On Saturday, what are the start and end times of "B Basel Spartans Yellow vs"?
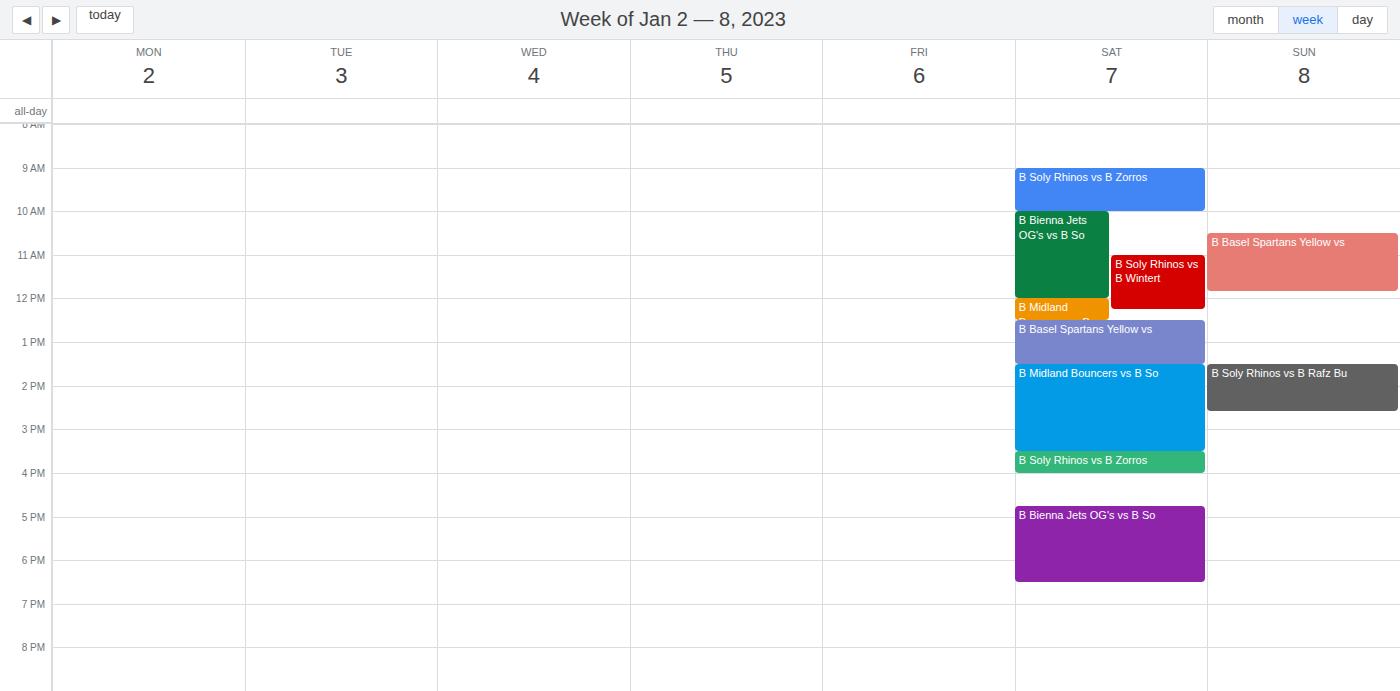
12:30 PM to 1:30 PM